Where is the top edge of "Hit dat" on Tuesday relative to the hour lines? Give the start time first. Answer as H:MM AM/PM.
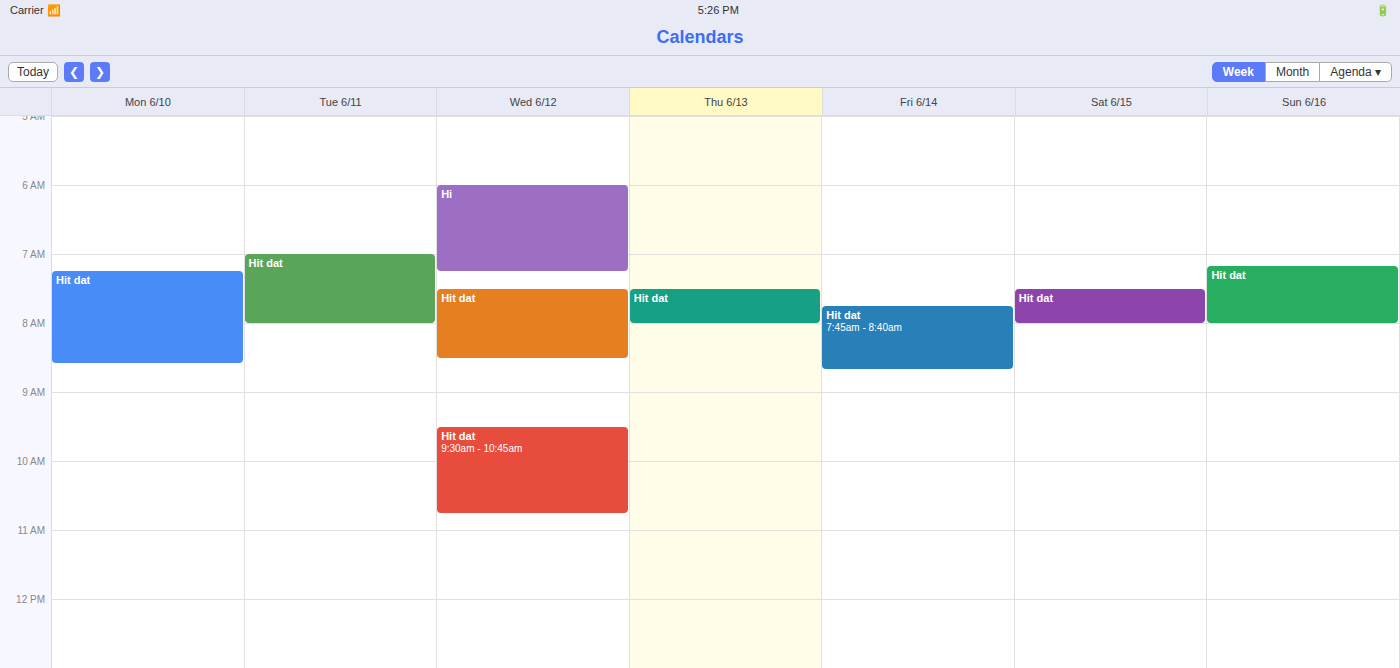
7:00 AM -- exactly on the 7 AM line.